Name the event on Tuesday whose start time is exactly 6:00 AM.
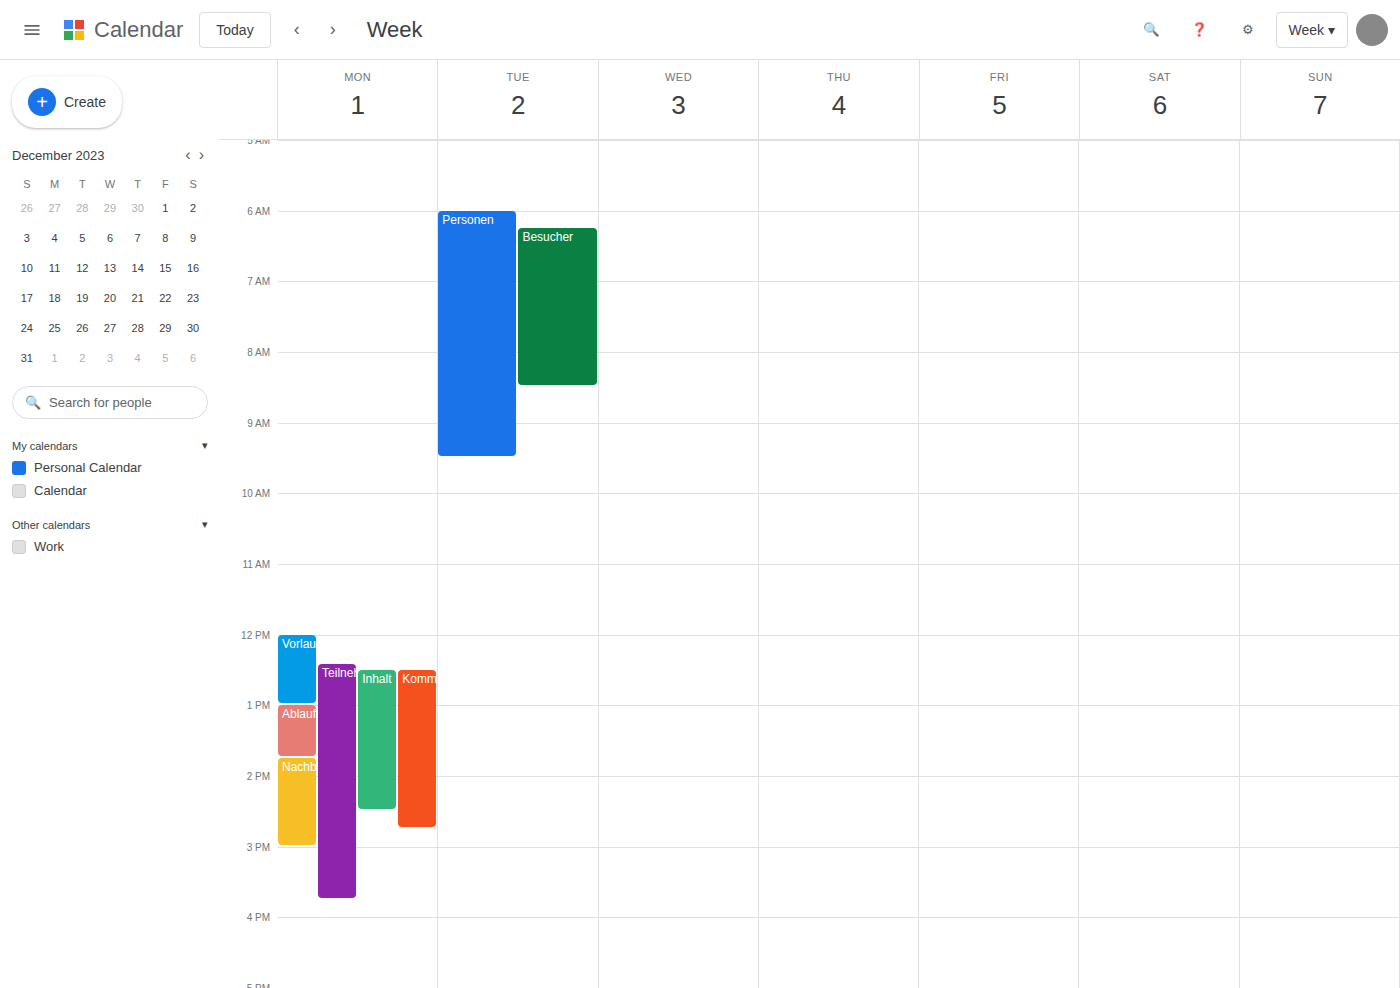
"Personen"